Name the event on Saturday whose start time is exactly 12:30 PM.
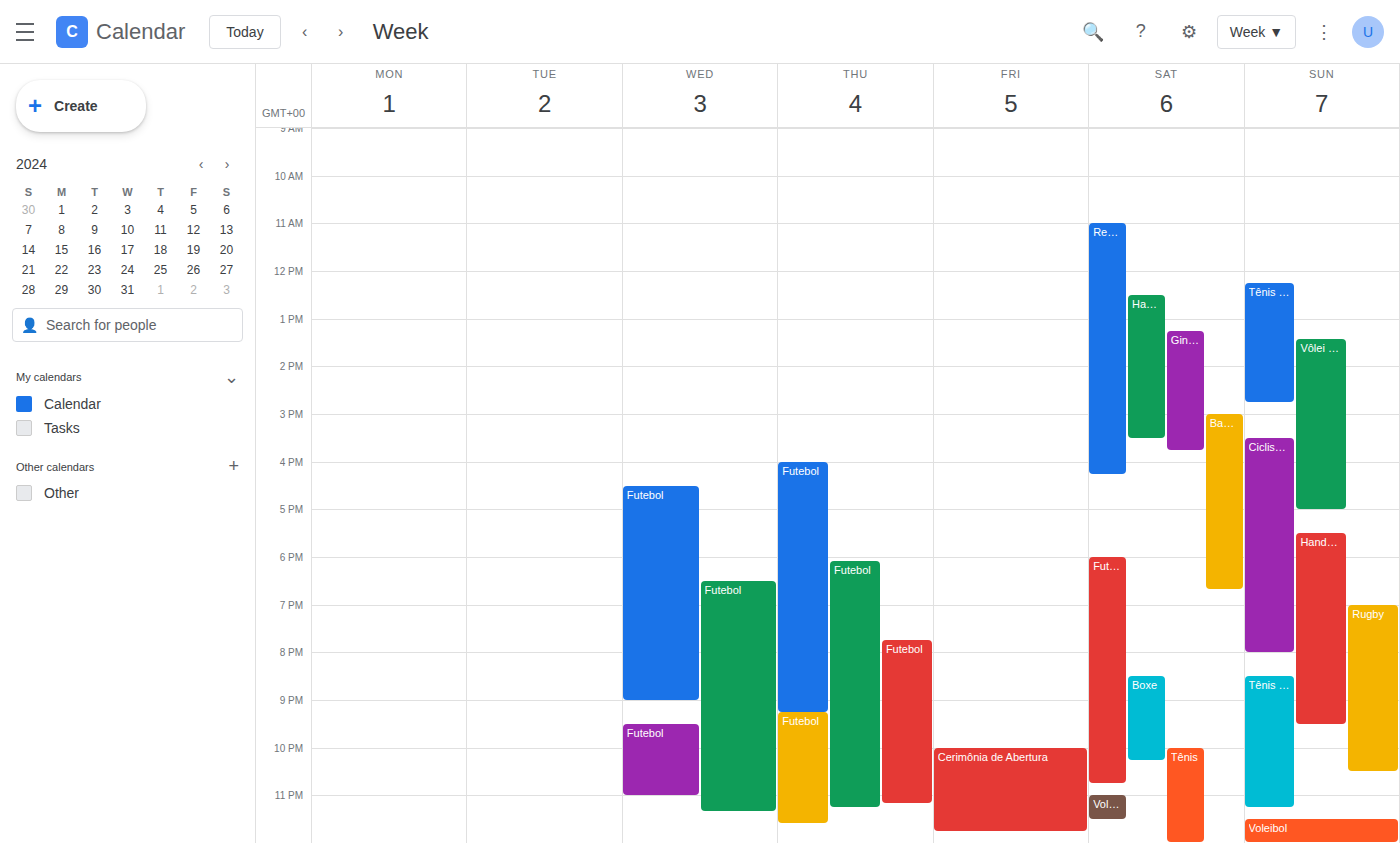
"Handebol"